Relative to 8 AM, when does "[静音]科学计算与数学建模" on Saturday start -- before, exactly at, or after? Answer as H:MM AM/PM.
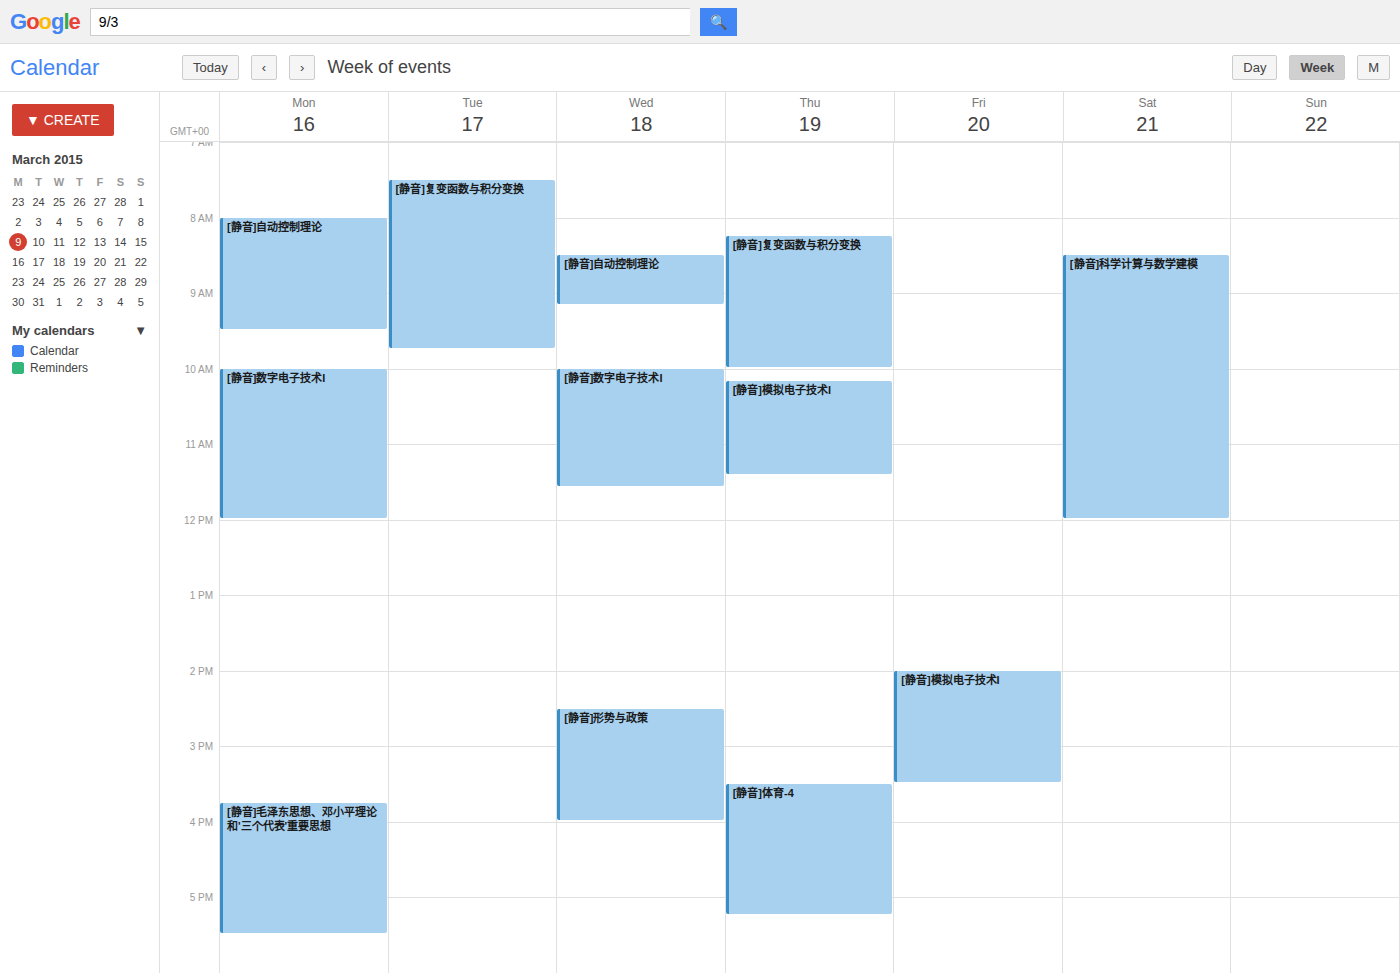
8:30 AM -- after 8 AM, 30 minutes below the 8 AM line.